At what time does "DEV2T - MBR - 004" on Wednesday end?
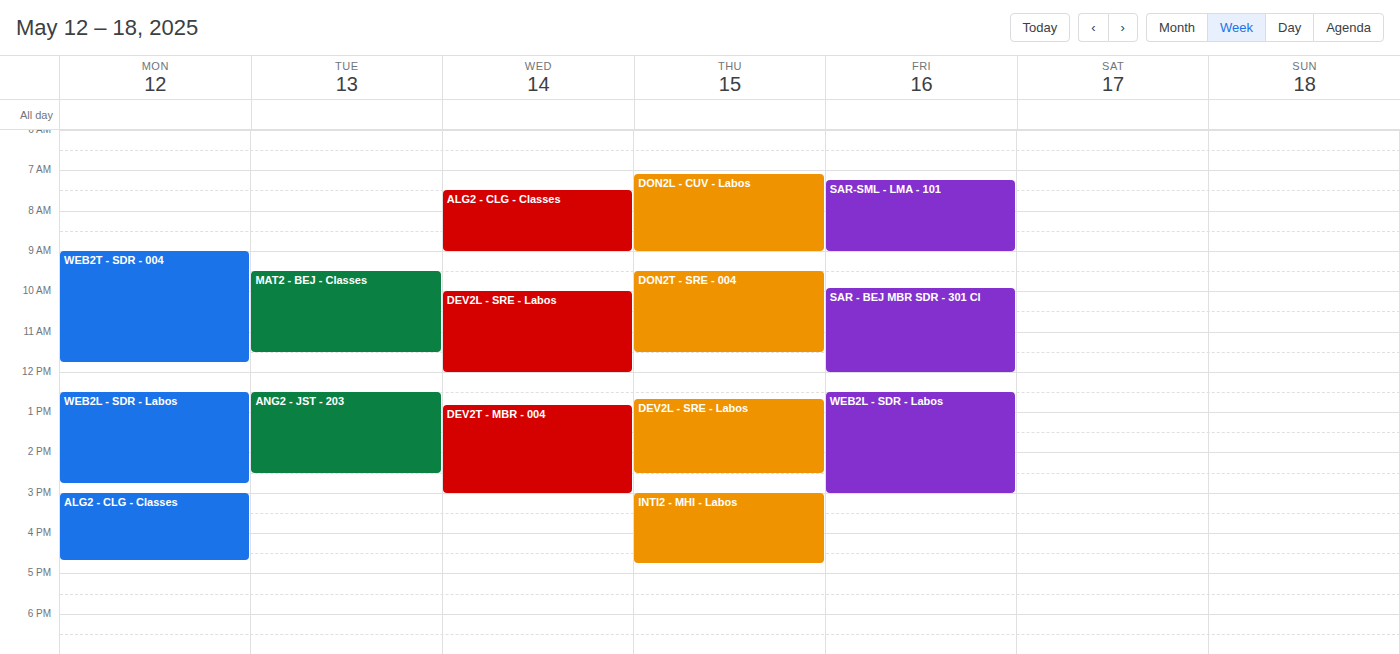
3:00 PM